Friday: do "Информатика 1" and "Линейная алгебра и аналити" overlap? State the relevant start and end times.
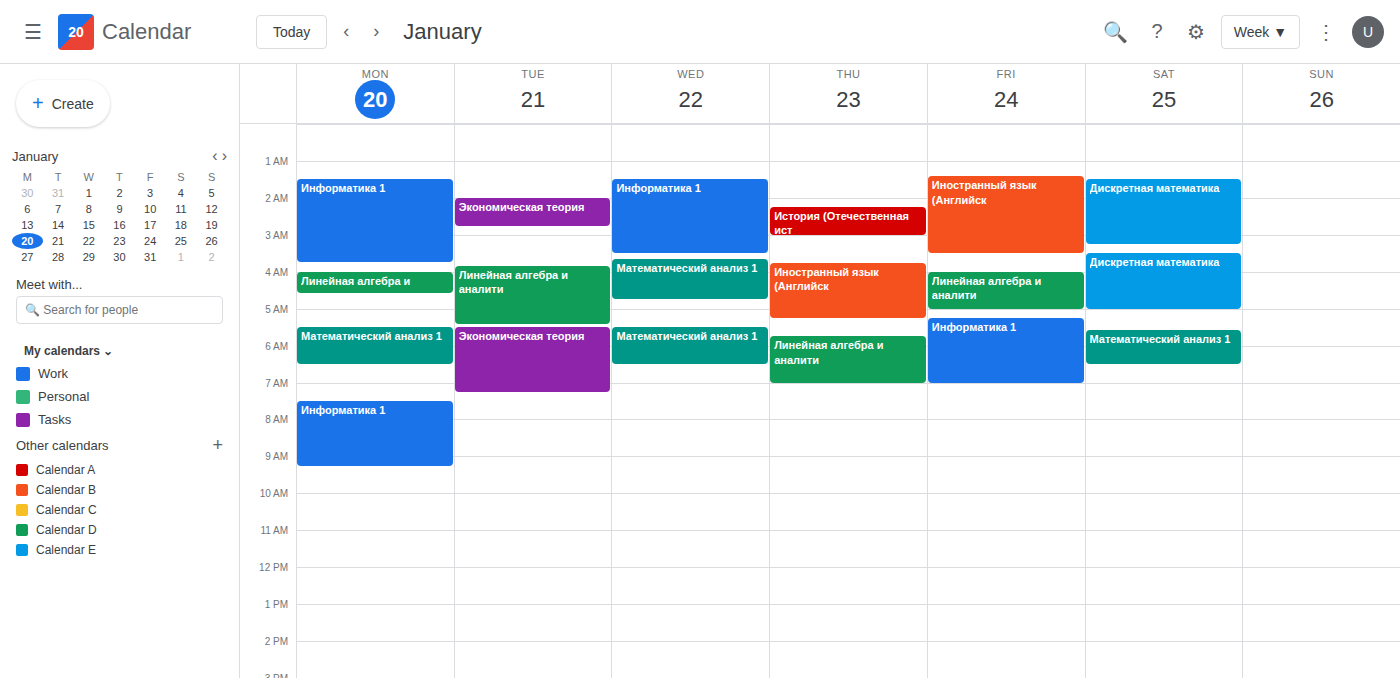
"Линейная алгебра и аналити" ends at 5:00 AM and "Информатика 1" starts at 5:15 AM -- no overlap.